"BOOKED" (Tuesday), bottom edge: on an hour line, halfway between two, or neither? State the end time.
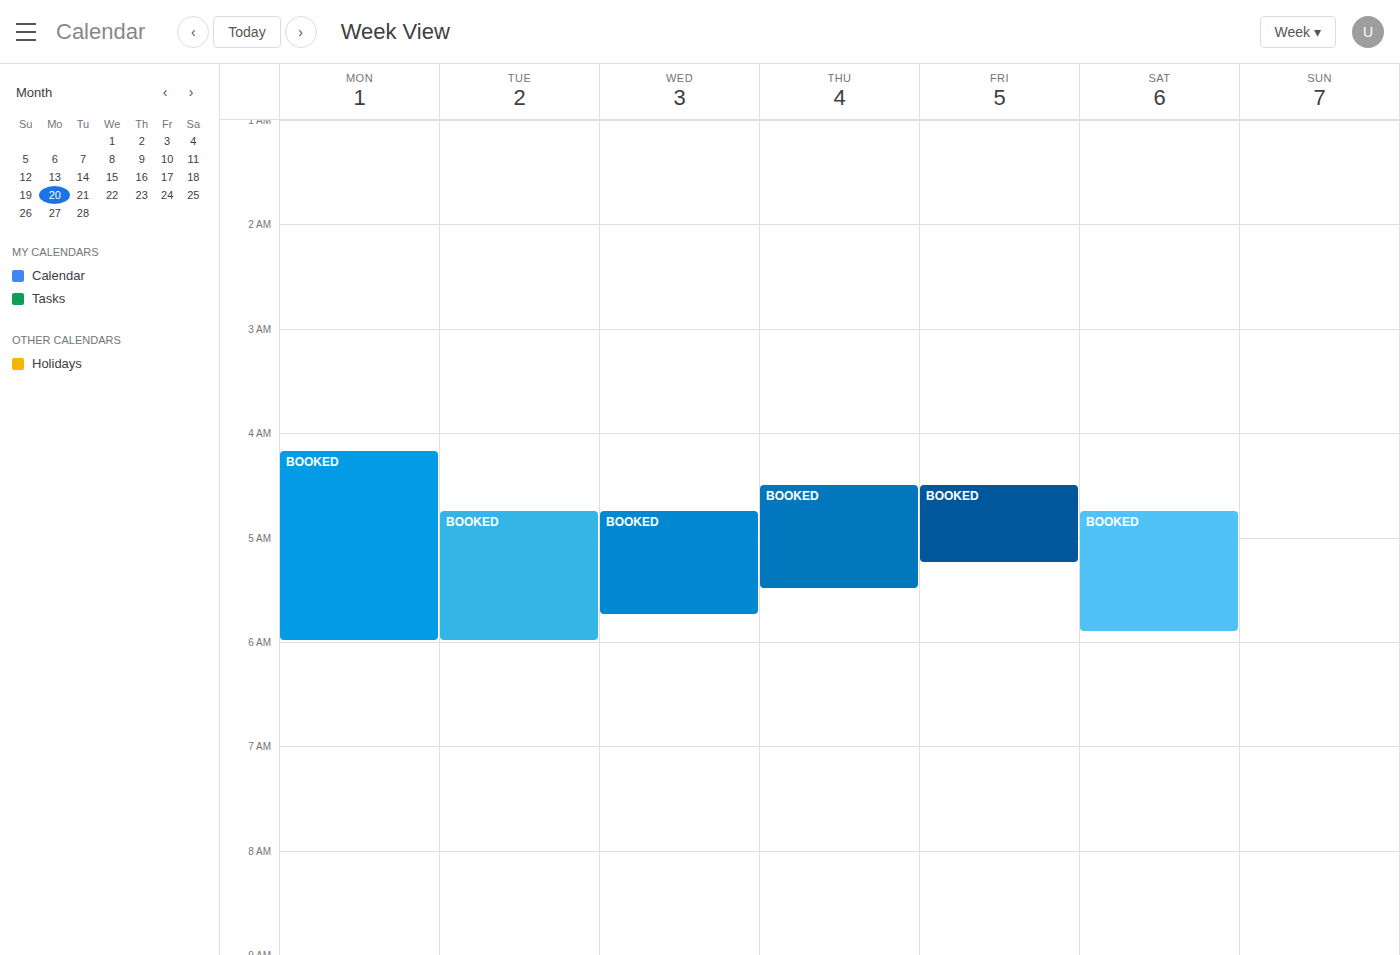
06:00 -- exactly on the 06:00 line.